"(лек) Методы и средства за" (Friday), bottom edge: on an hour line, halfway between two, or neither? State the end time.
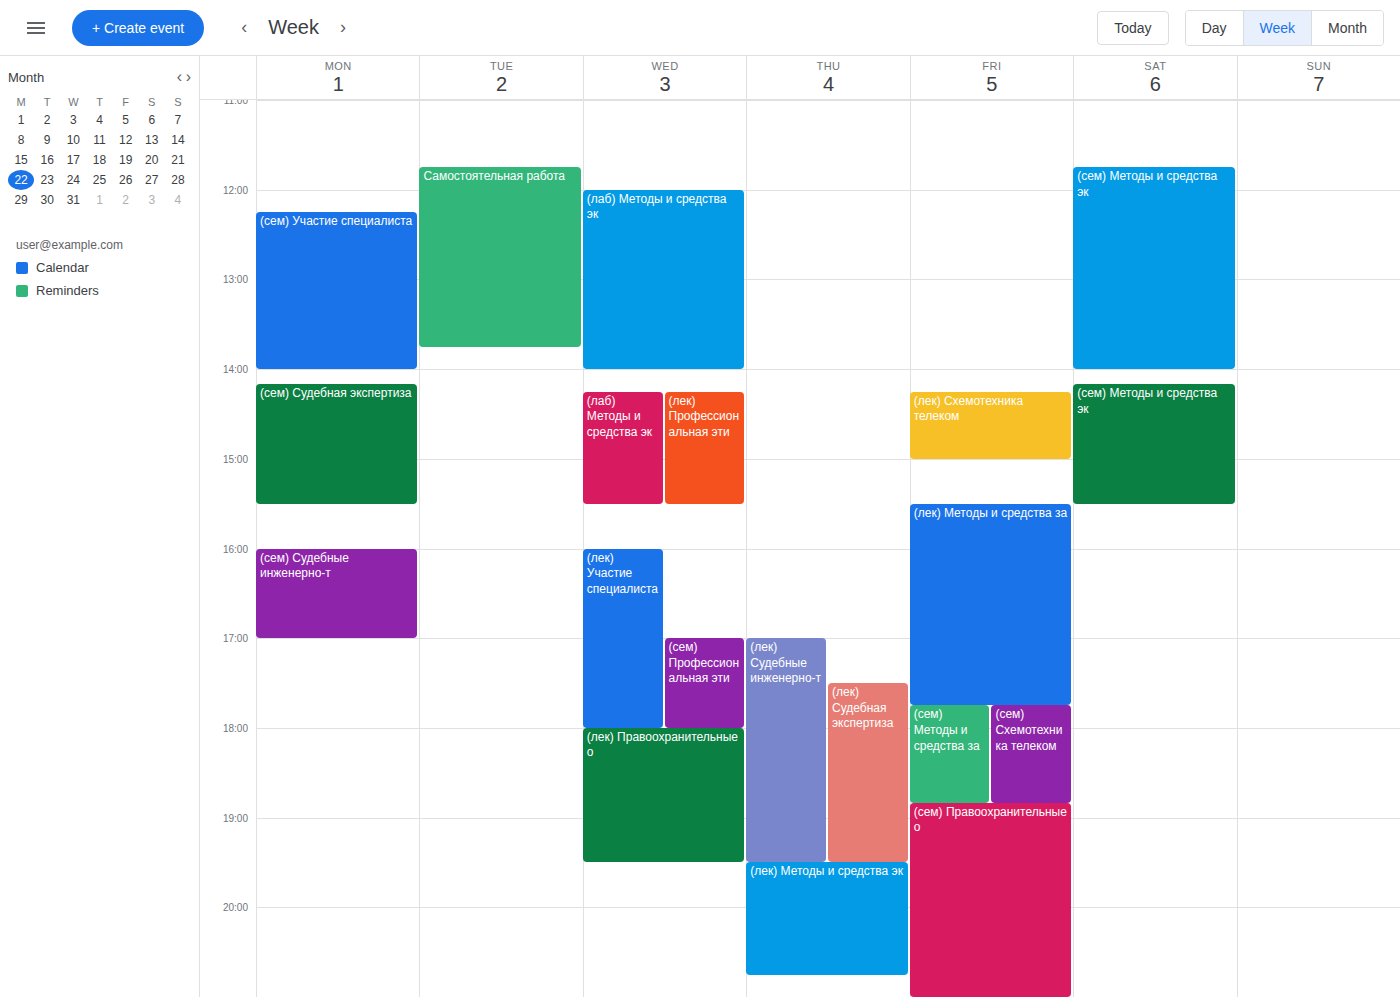
5:45 PM -- neither: three quarters of the way from the 5 PM line to the 6 PM line.